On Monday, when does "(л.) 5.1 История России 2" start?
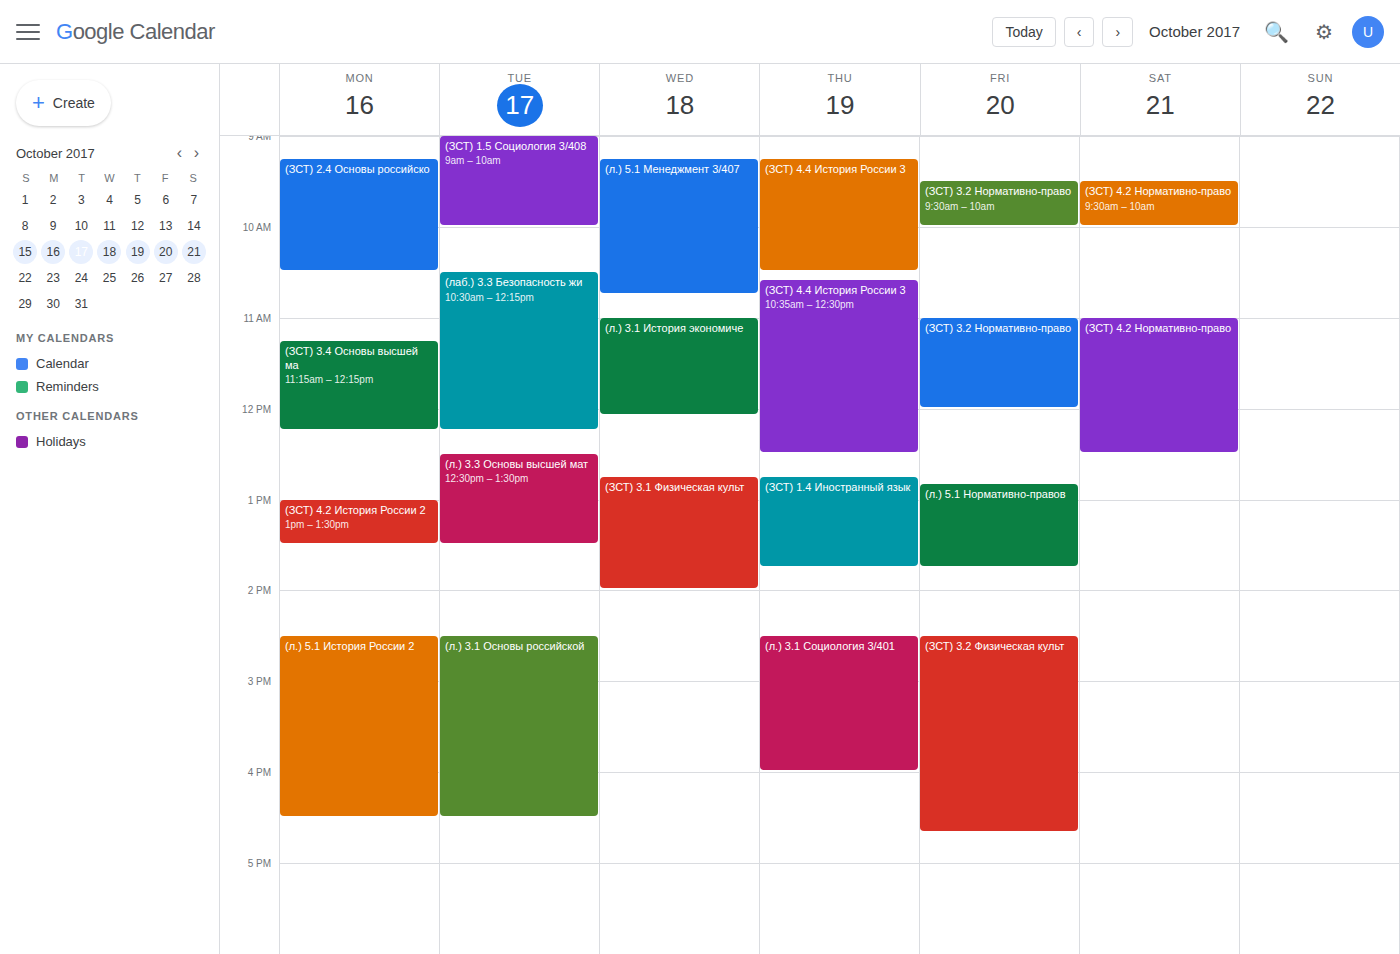
2:30 PM